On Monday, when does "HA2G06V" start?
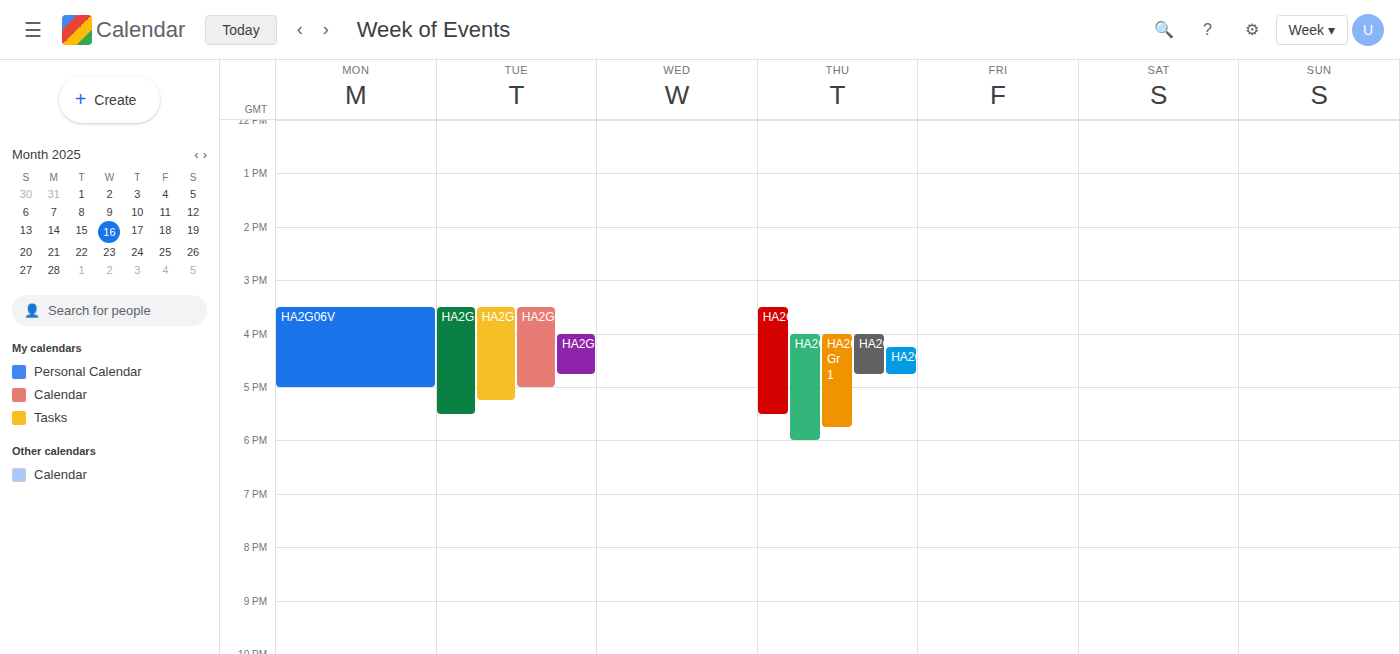
3:30 PM